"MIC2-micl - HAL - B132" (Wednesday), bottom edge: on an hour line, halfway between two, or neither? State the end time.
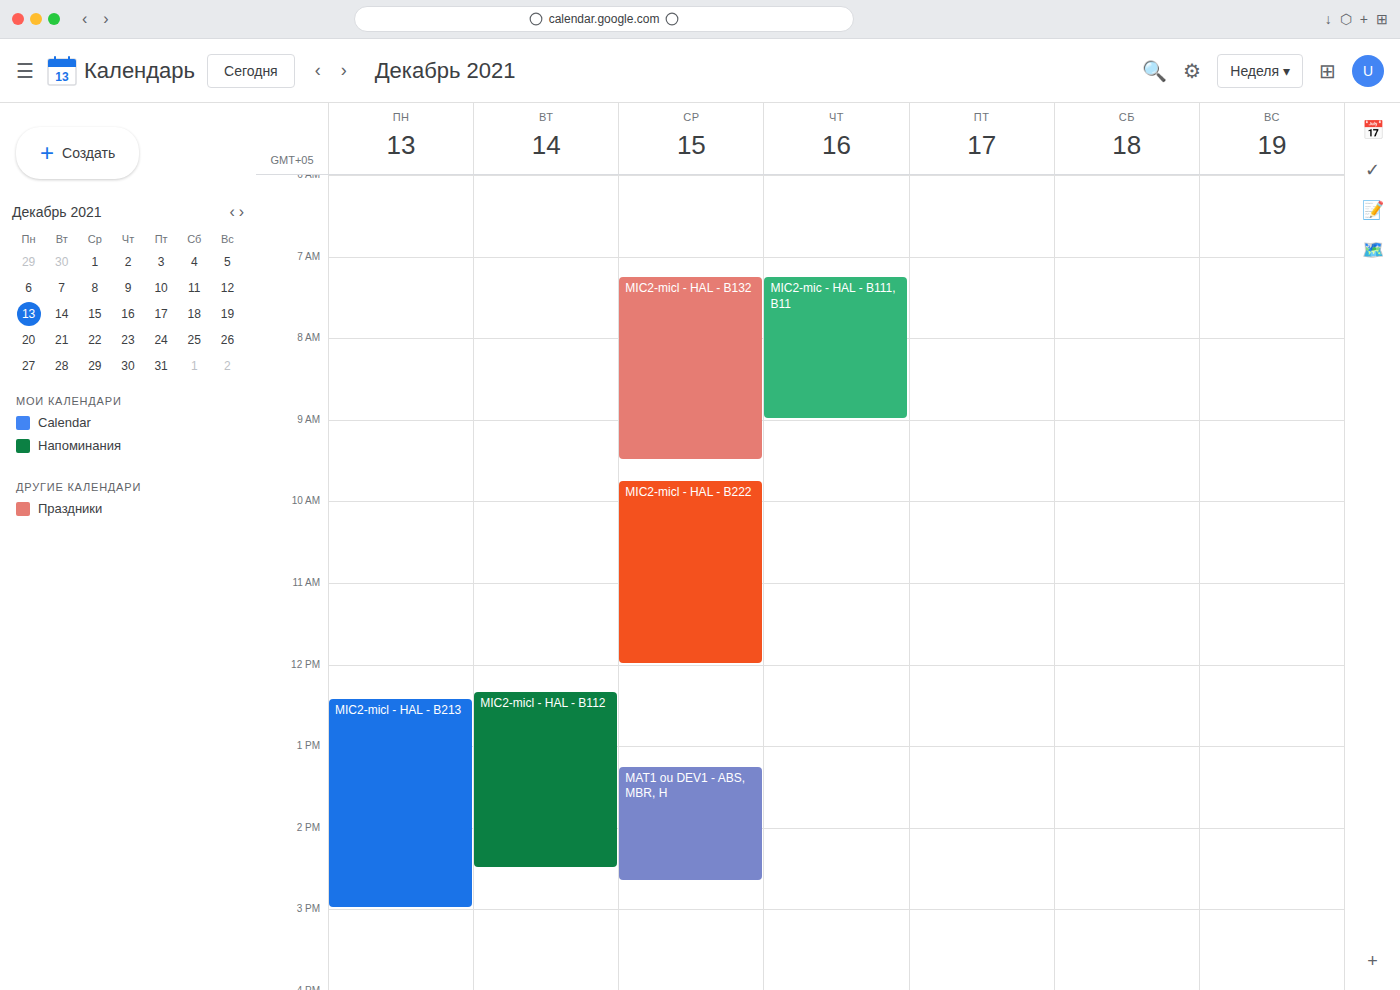
9:30 AM -- halfway between the 9 AM and 10 AM lines.